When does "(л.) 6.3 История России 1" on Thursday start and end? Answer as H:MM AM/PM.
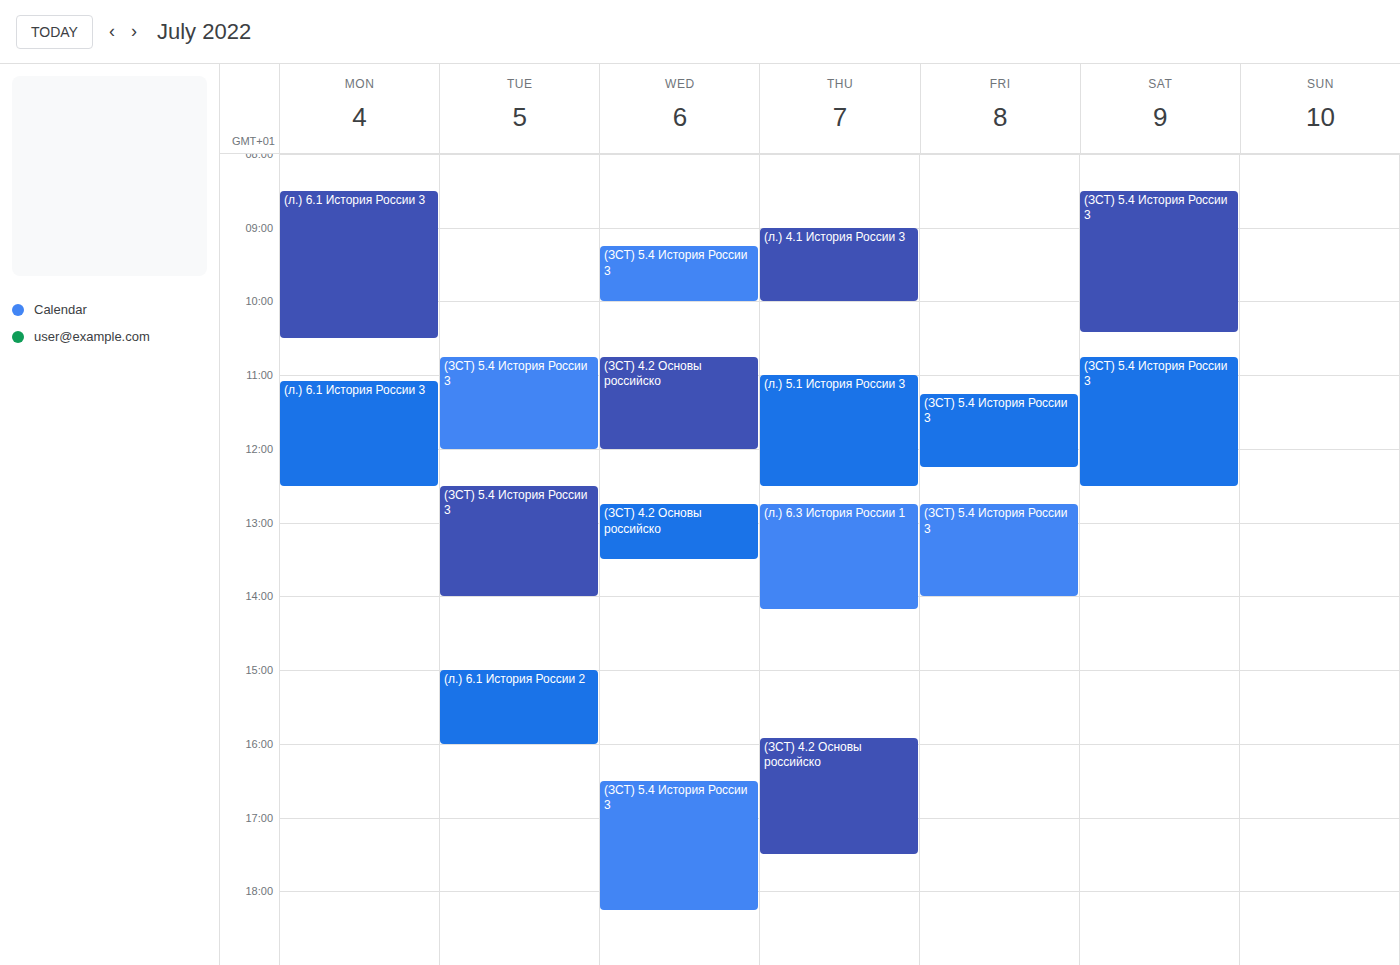
12:45 PM to 2:10 PM